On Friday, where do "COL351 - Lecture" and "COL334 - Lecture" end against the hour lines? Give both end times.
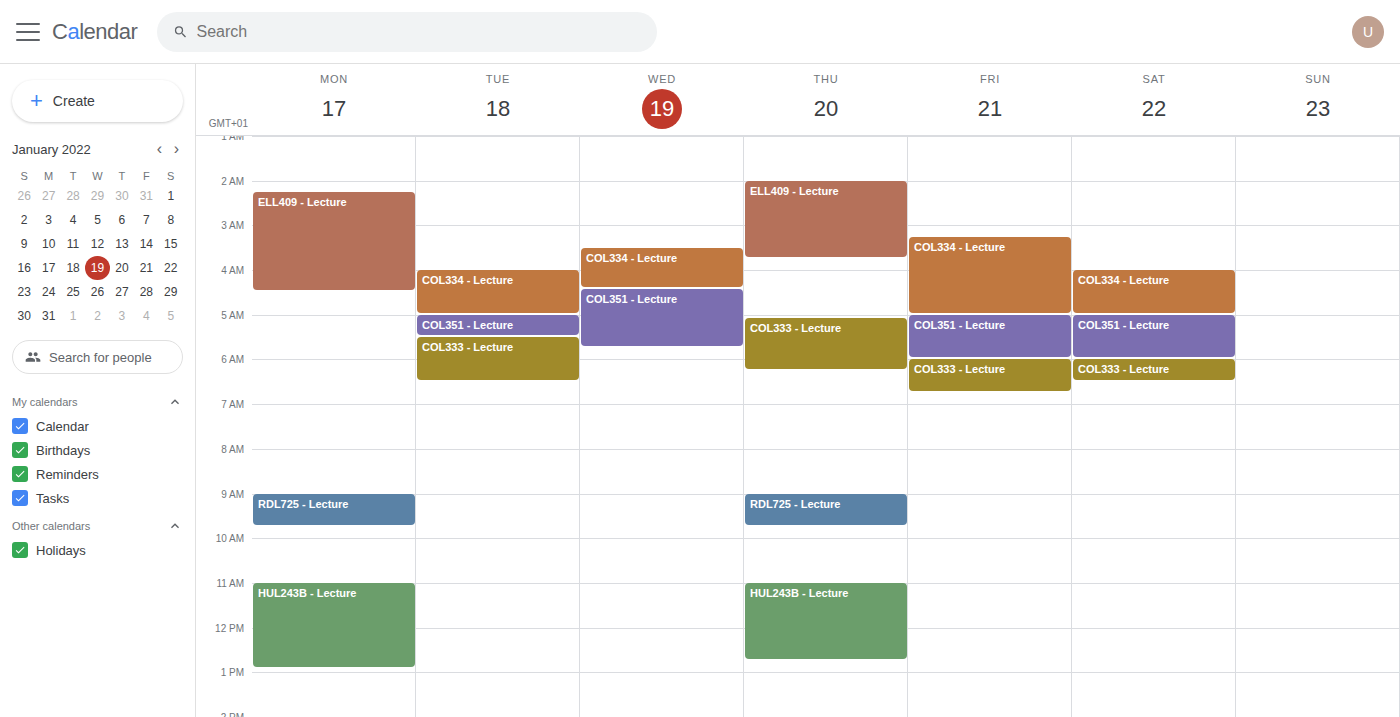
"COL351 - Lecture": 06:00, exactly on the 06:00 line. "COL334 - Lecture": 05:00, exactly on the 05:00 line.